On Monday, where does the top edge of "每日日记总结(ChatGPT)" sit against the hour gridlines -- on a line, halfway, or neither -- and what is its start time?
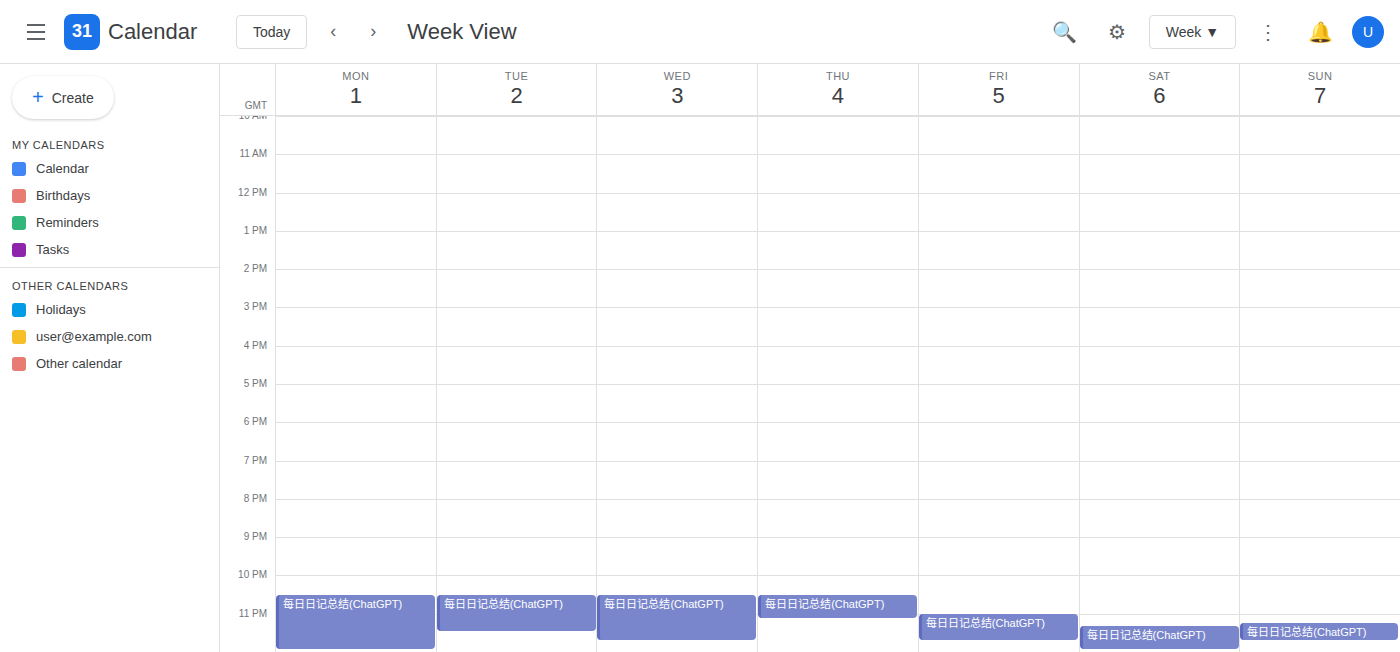
10:30 PM -- halfway between the 10 PM and 11 PM lines.